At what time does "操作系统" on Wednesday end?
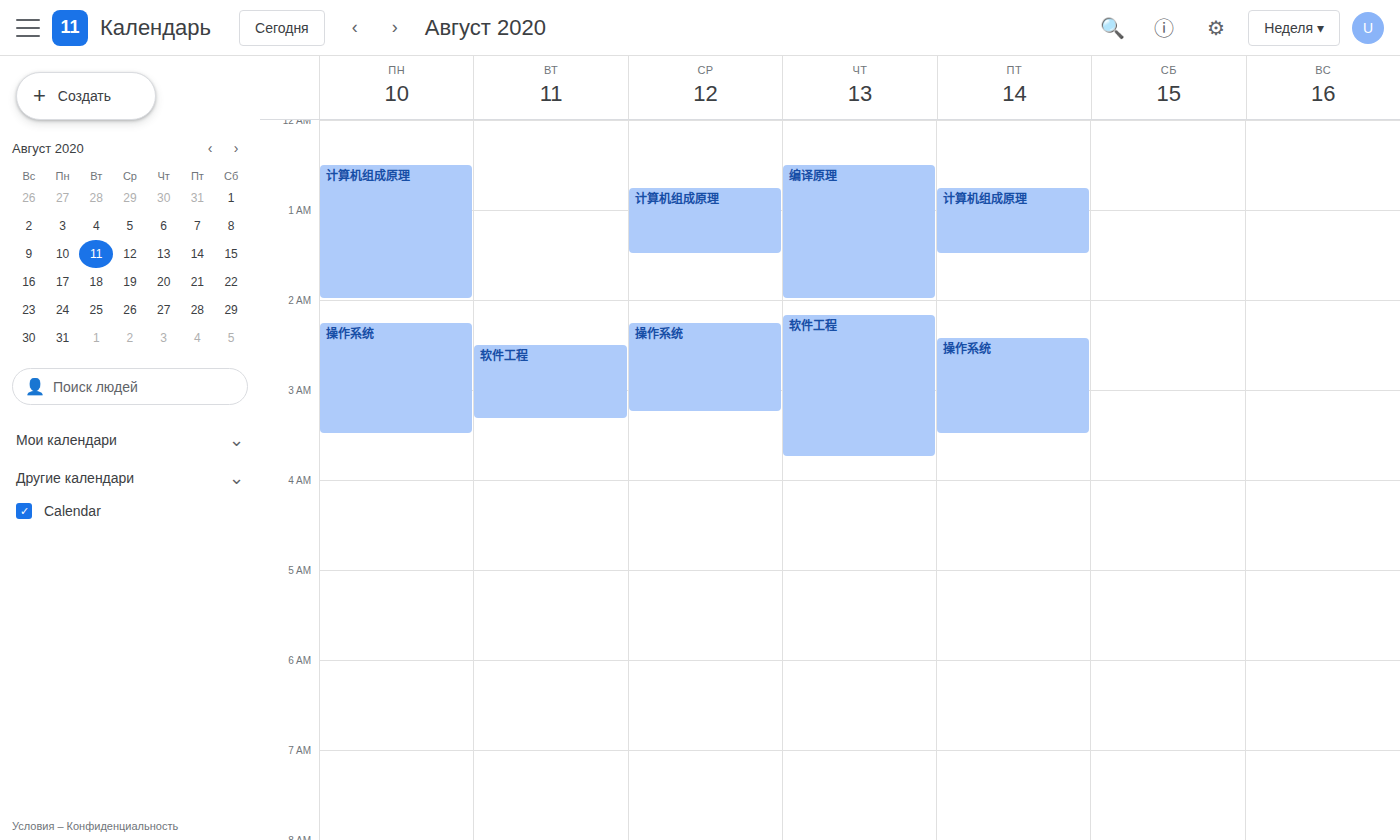
3:15 AM